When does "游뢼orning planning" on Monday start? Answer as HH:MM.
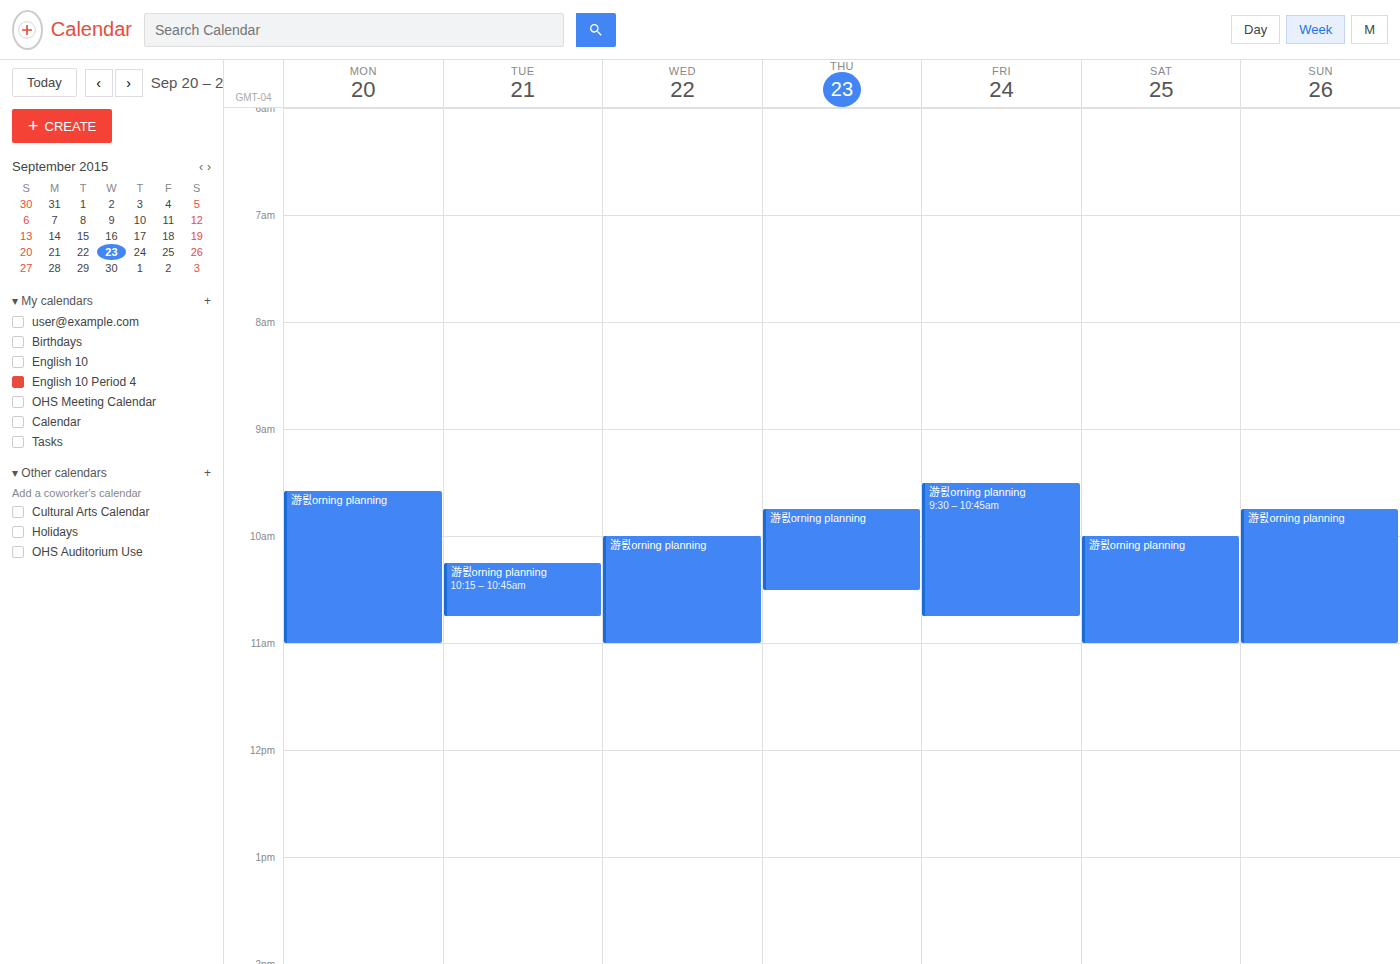
09:35